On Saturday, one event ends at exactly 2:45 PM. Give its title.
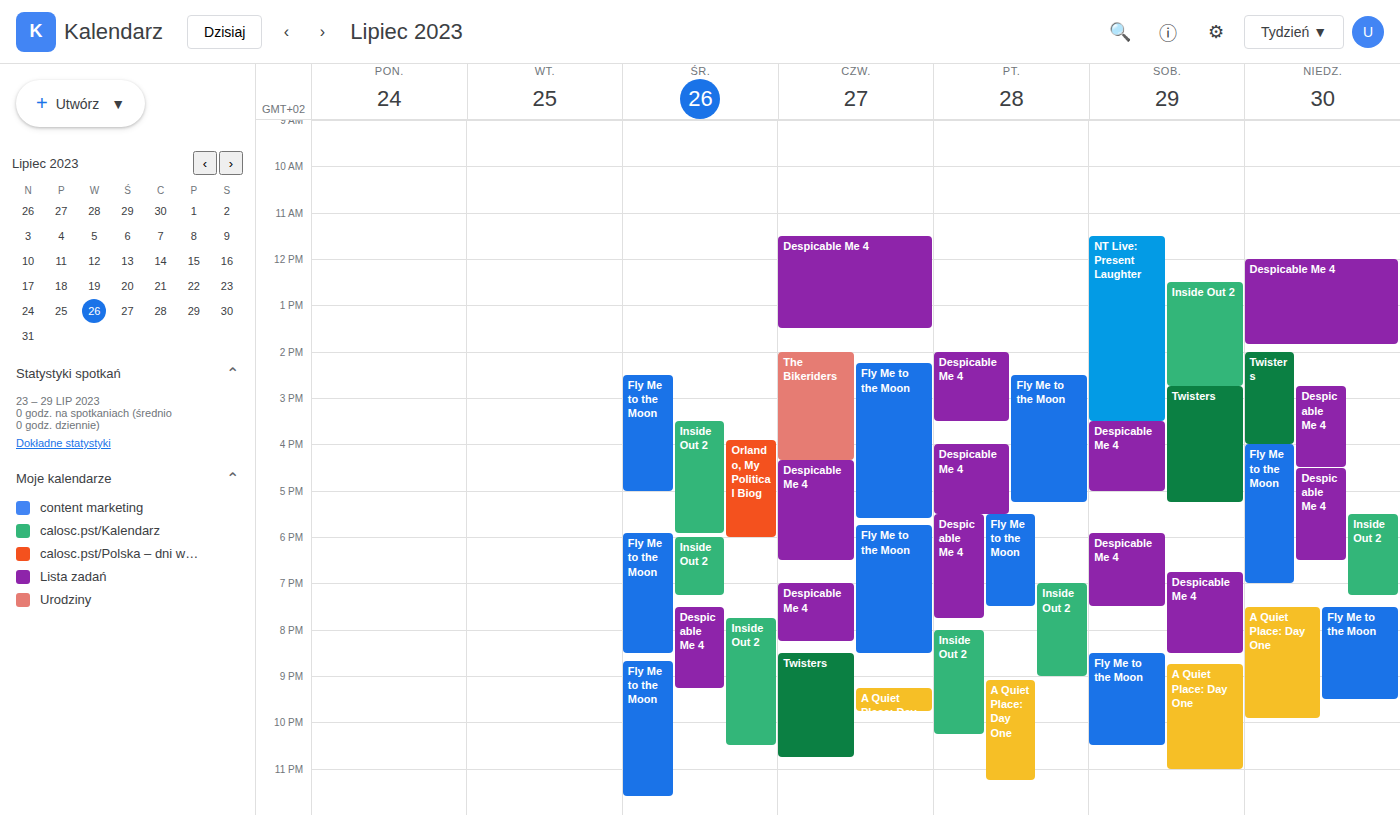
"Inside Out 2"